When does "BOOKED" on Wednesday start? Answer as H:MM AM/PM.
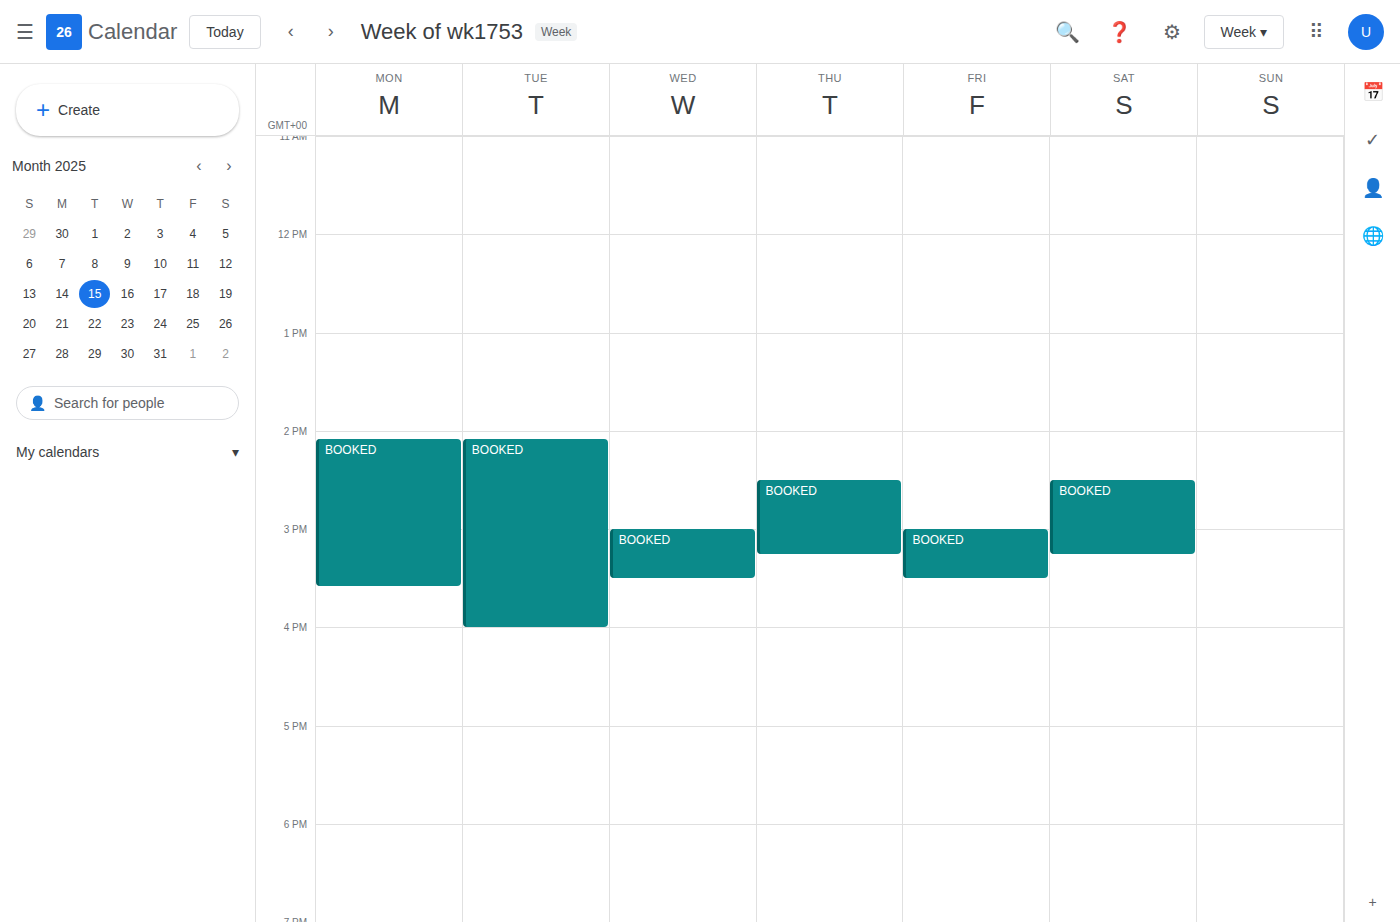
3:00 PM